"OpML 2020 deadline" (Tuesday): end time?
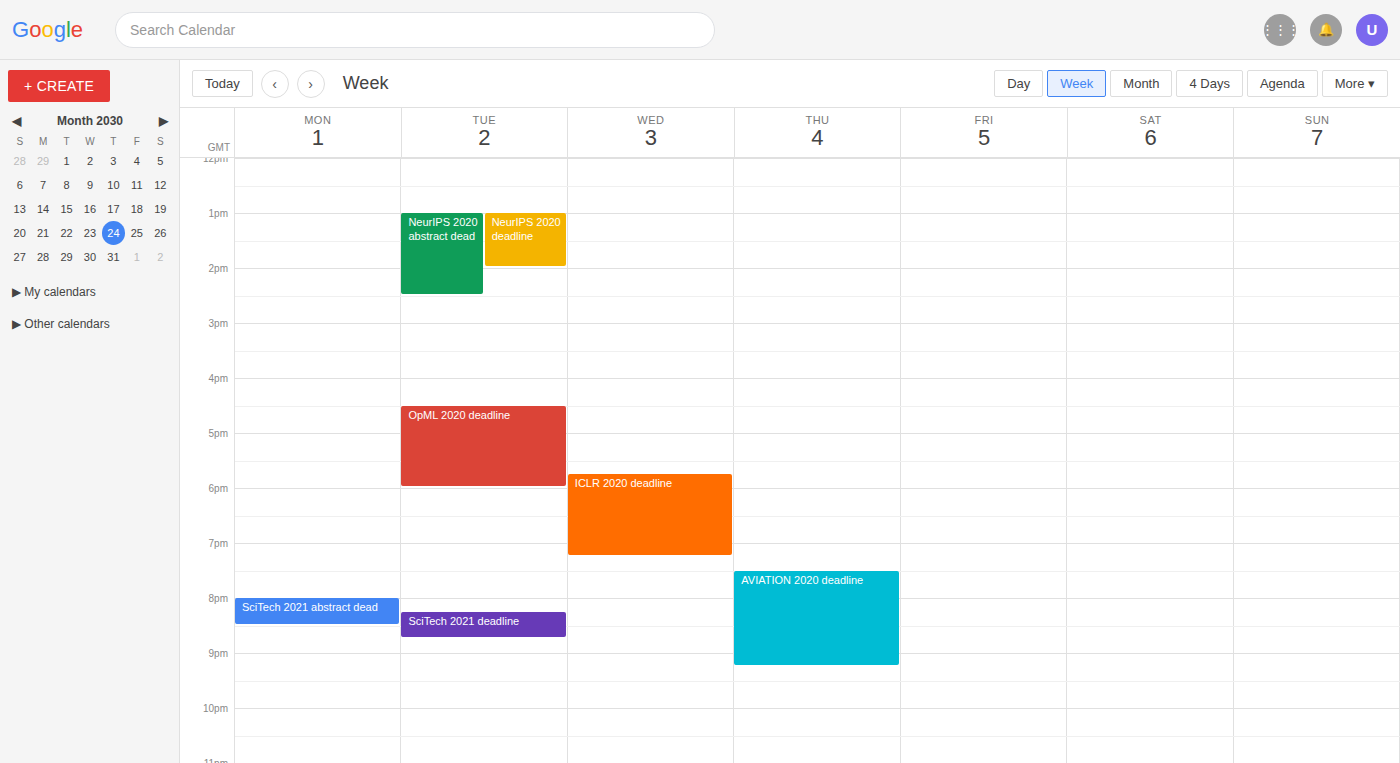
6:00 PM